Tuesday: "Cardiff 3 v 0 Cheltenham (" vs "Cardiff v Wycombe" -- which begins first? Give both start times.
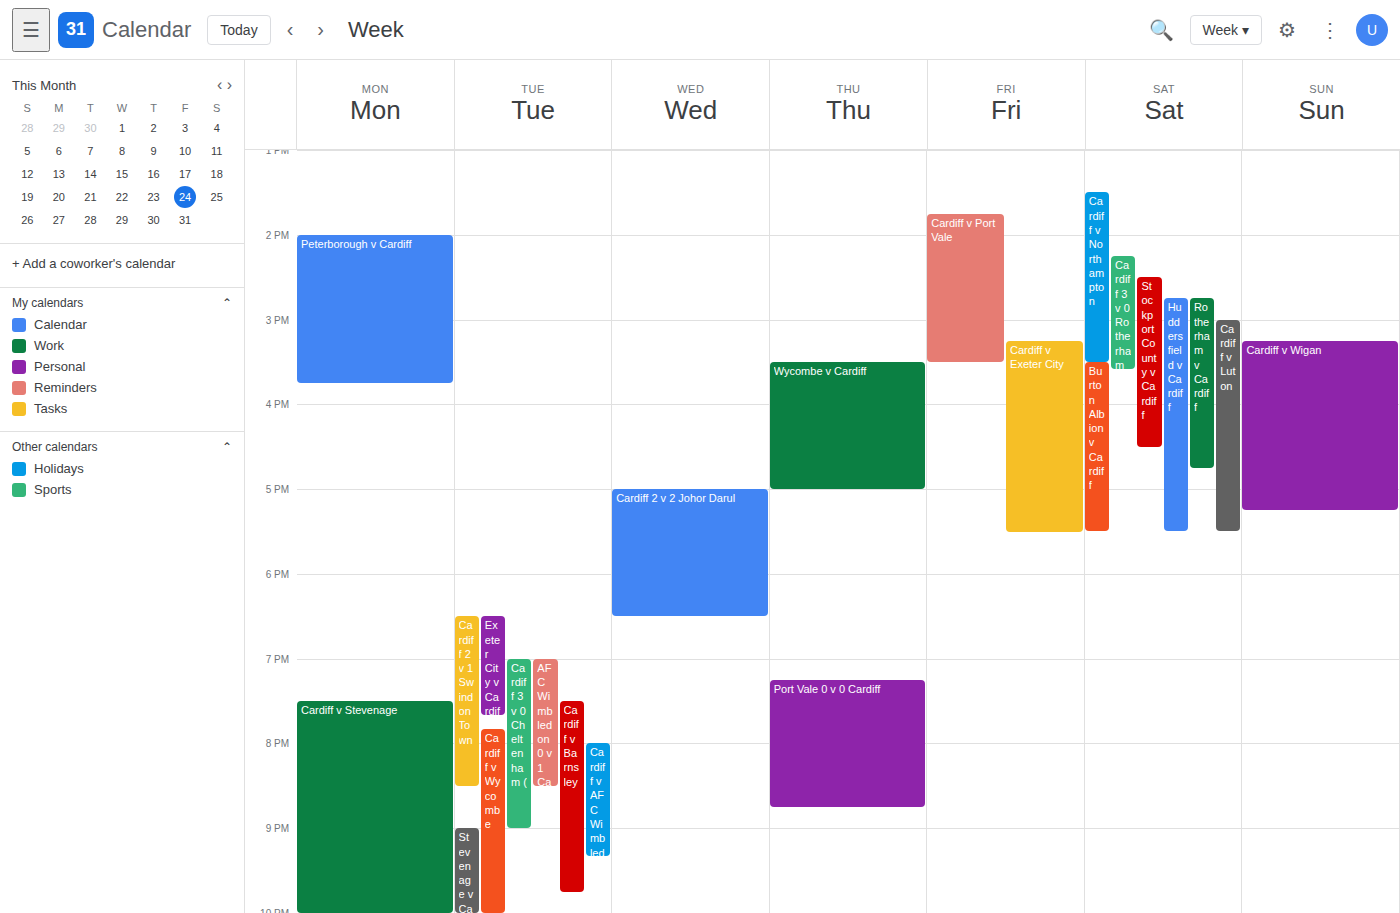
"Cardiff 3 v 0 Cheltenham (" 7:00 PM; "Cardiff v Wycombe" 7:50 PM.